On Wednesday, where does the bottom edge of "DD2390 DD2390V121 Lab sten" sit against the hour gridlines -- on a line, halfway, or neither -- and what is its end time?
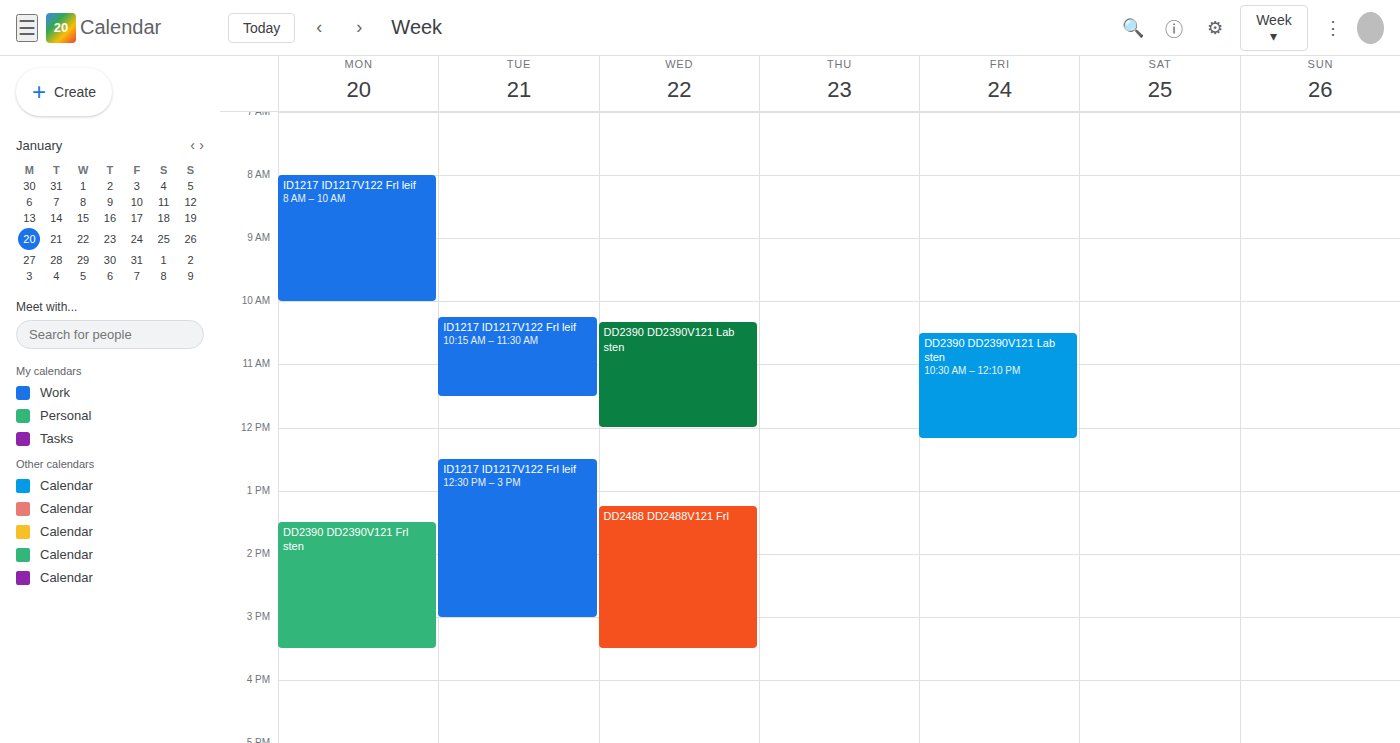
12:00 PM -- exactly on the 12 PM line.